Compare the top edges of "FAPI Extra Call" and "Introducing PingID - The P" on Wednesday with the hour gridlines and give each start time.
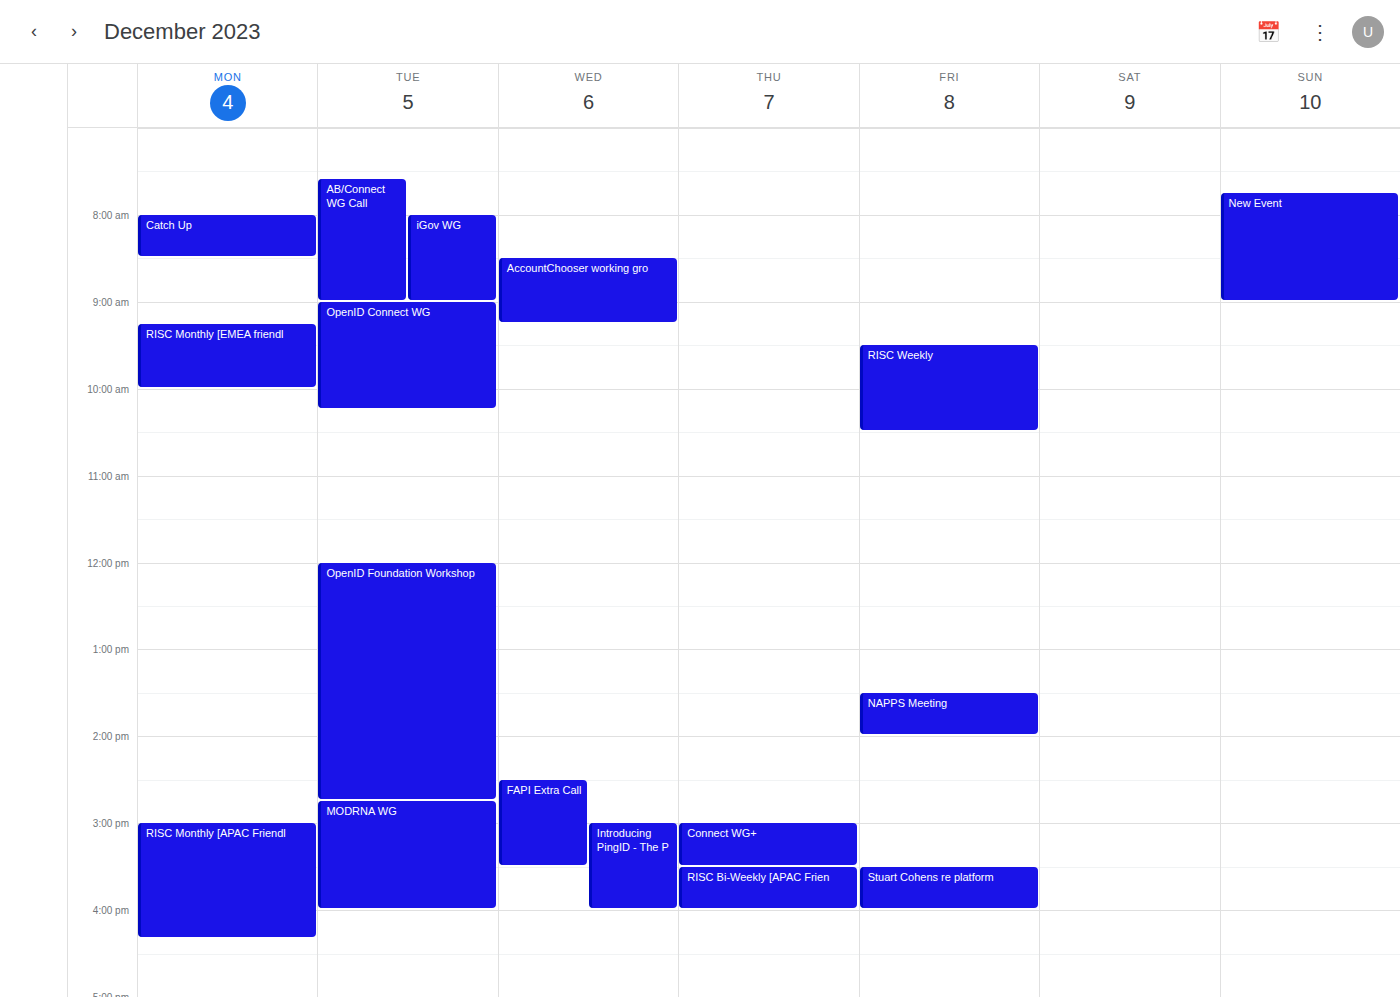
"FAPI Extra Call": 14:30, halfway between the 14:00 and 15:00 lines. "Introducing PingID - The P": 15:00, exactly on the 15:00 line.